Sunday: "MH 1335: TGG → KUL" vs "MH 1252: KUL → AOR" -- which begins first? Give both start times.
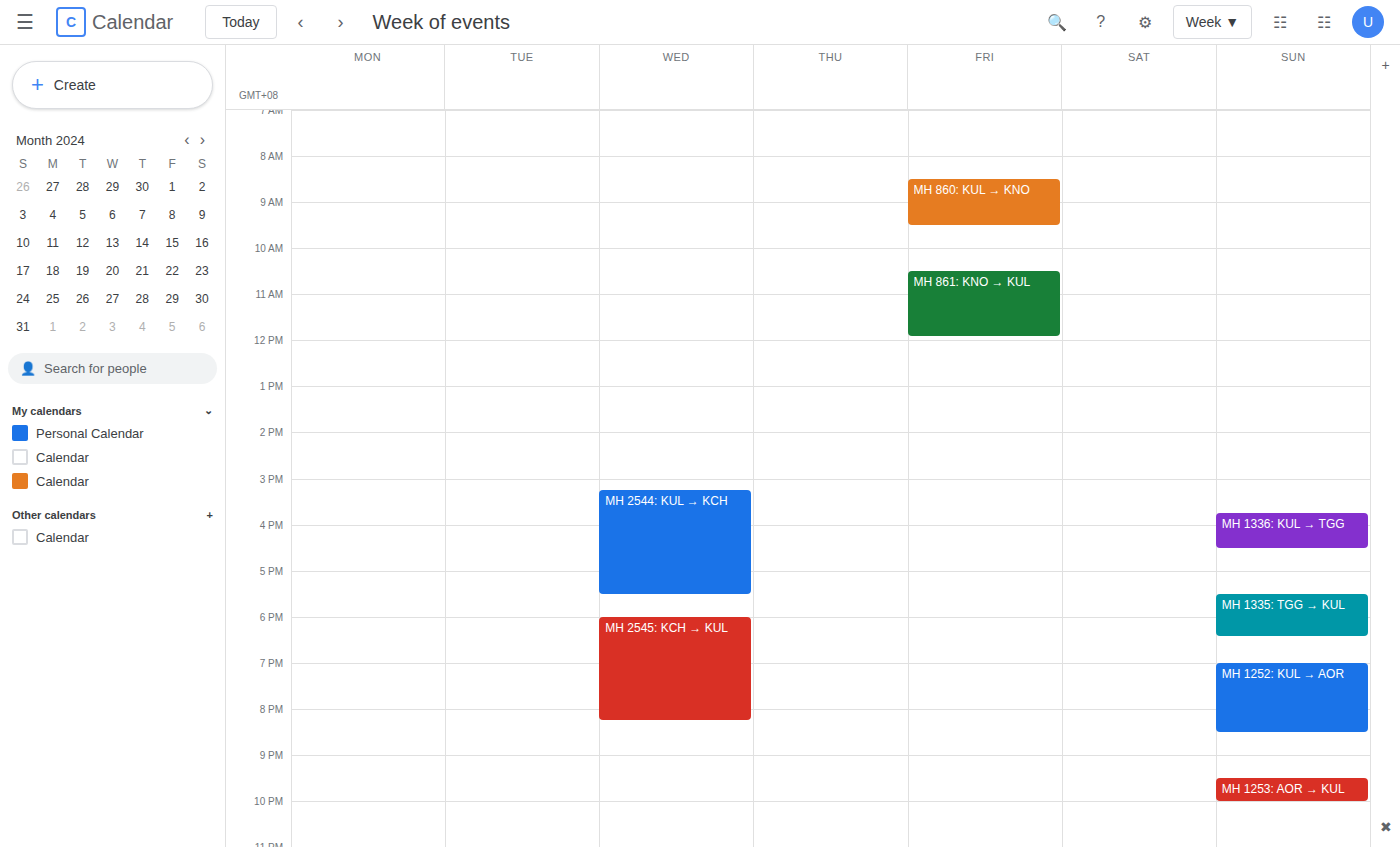
"MH 1335: TGG → KUL" 5:30 PM; "MH 1252: KUL → AOR" 7:00 PM.